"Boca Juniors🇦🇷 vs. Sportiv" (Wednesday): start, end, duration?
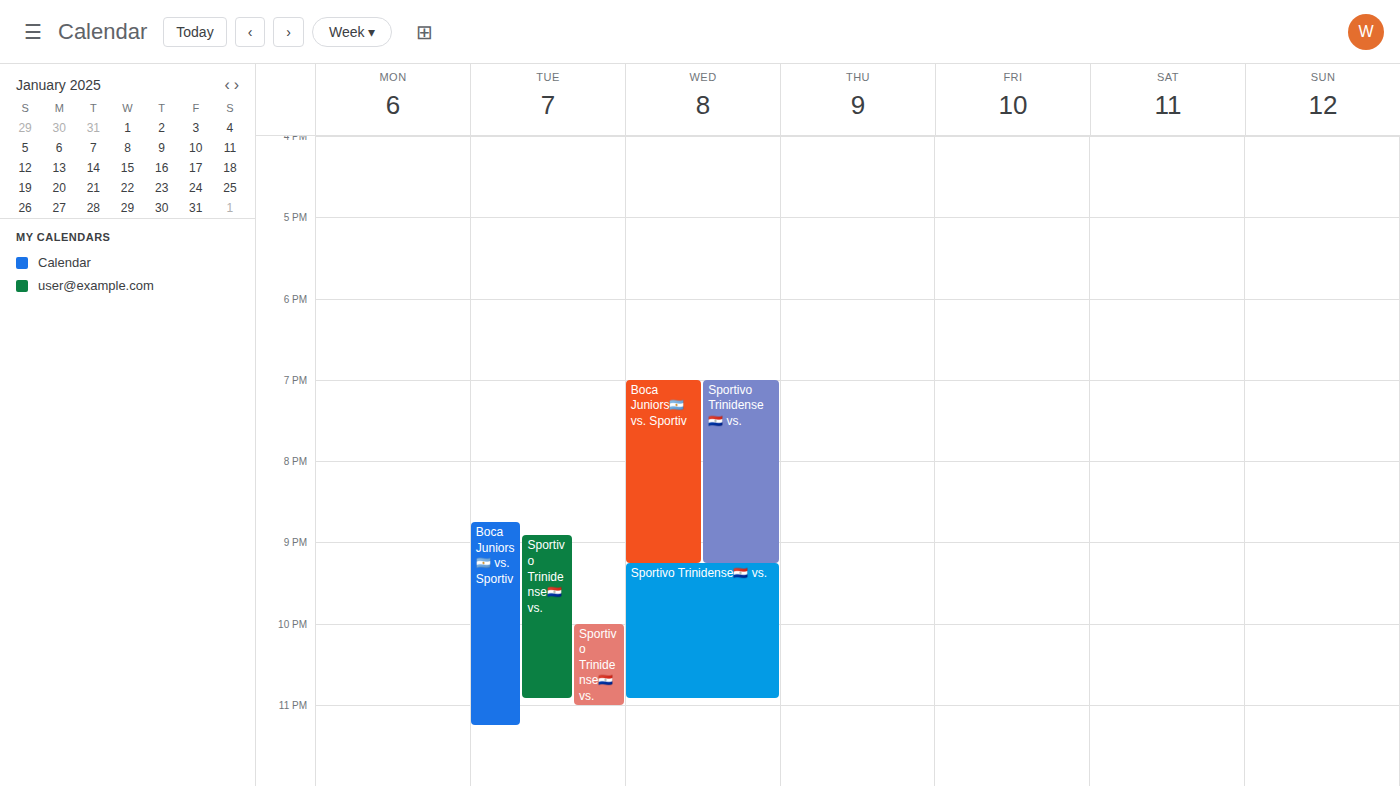
7:00 PM to 9:15 PM, 2 hours 15 minutes